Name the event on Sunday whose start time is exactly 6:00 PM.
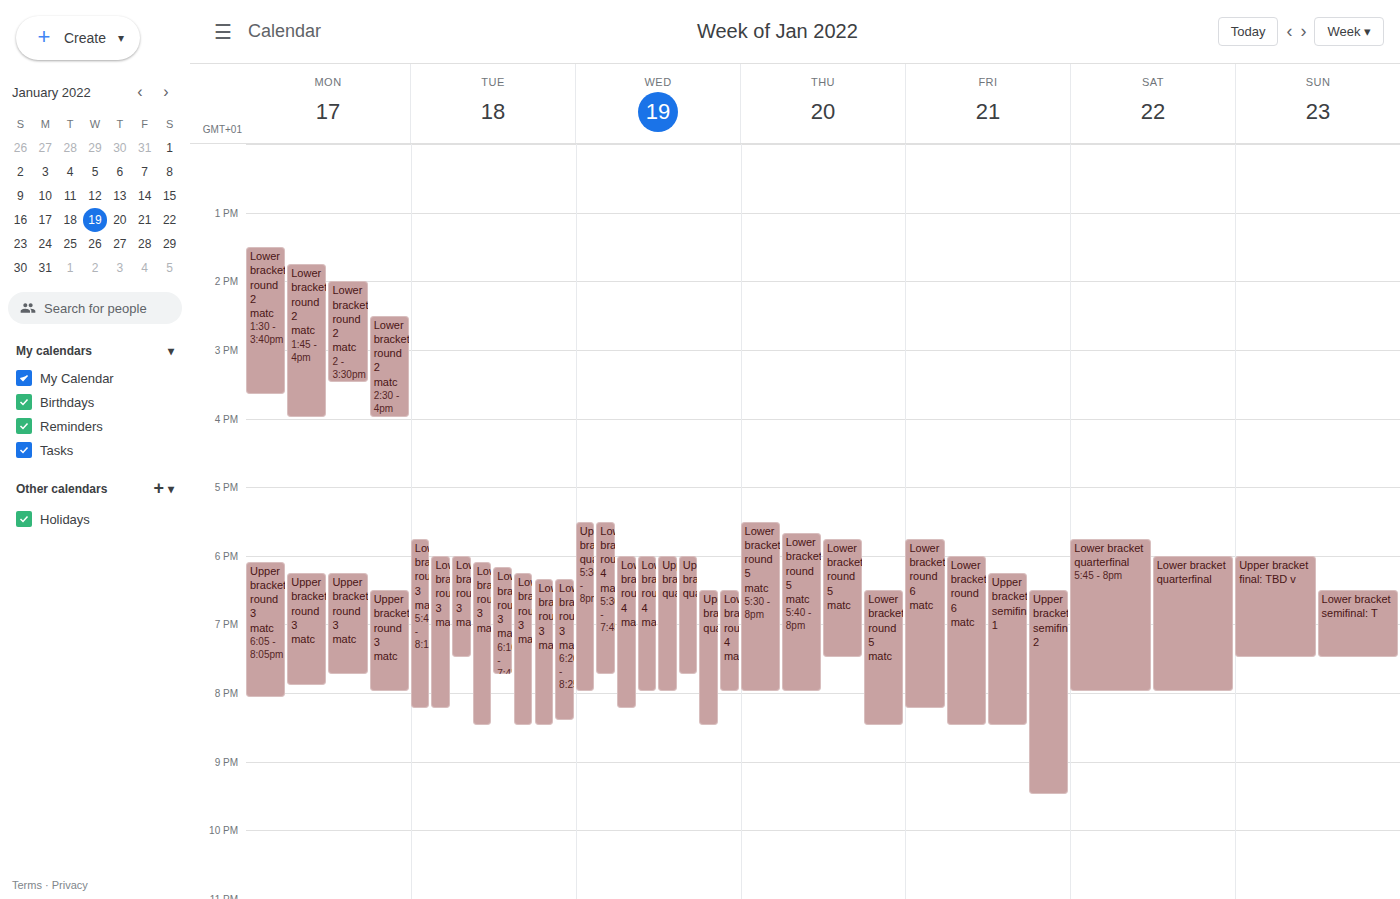
"Upper bracket final: TBD v"